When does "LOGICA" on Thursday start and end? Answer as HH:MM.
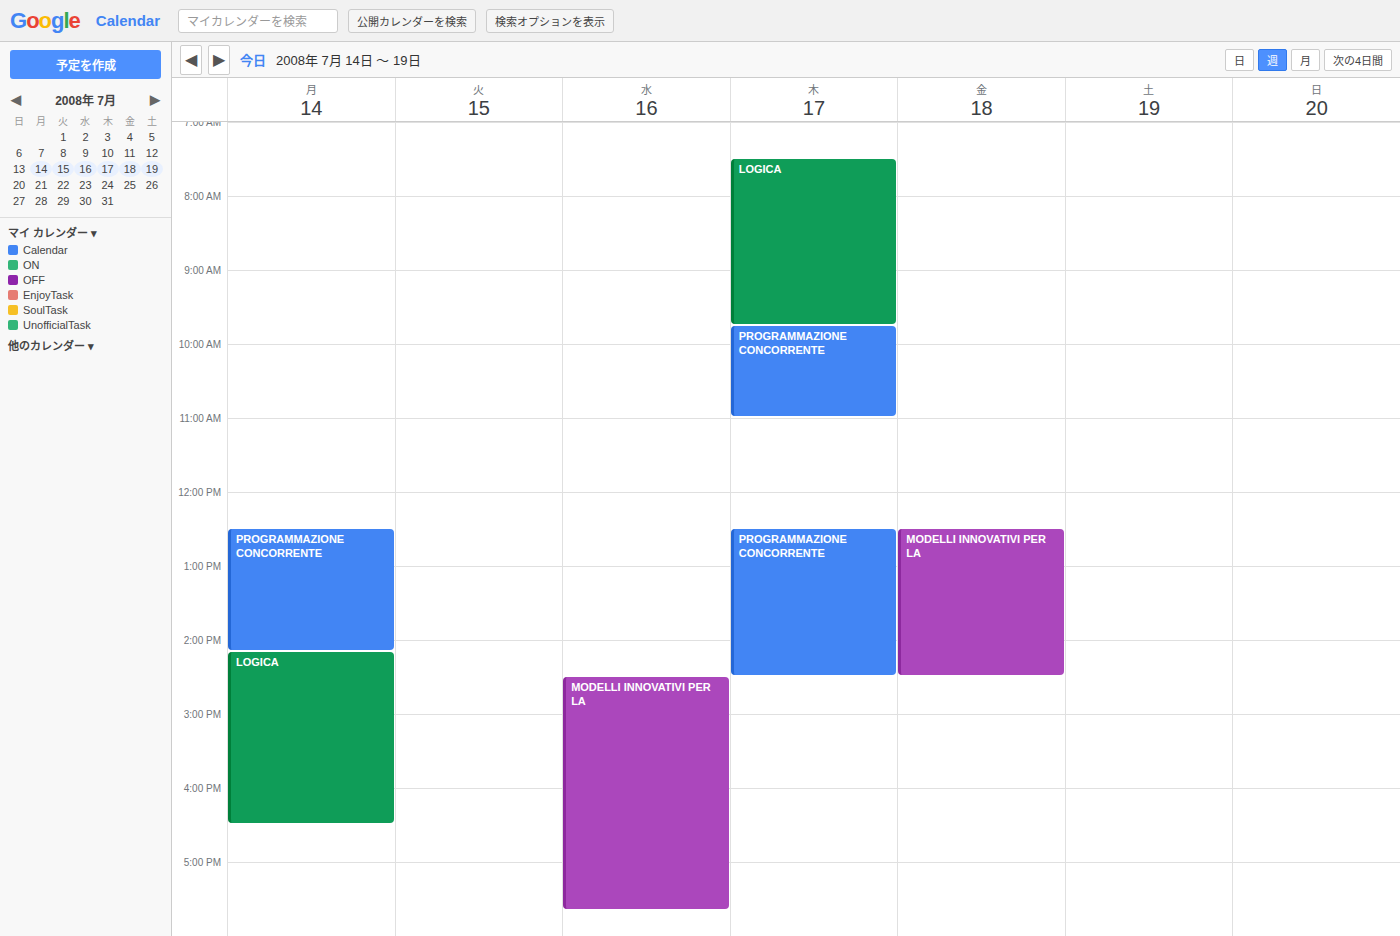
07:30 to 09:45